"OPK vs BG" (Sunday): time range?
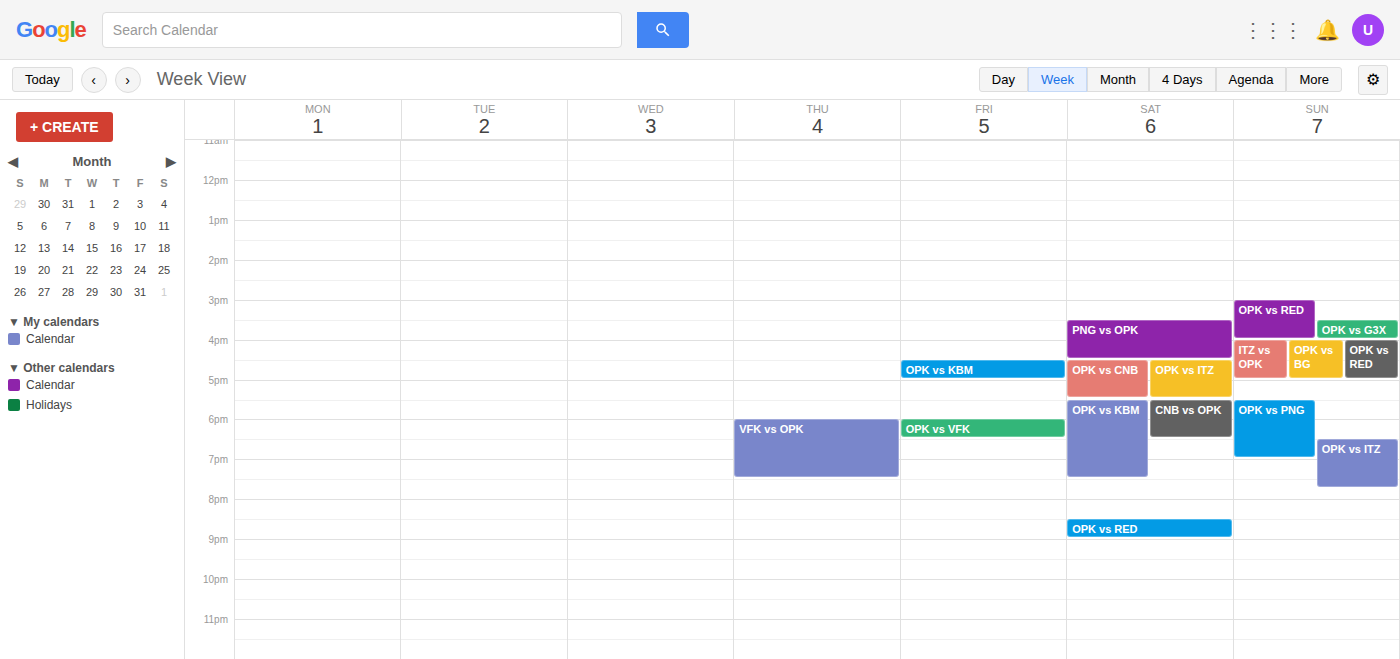
4:00 PM to 5:00 PM